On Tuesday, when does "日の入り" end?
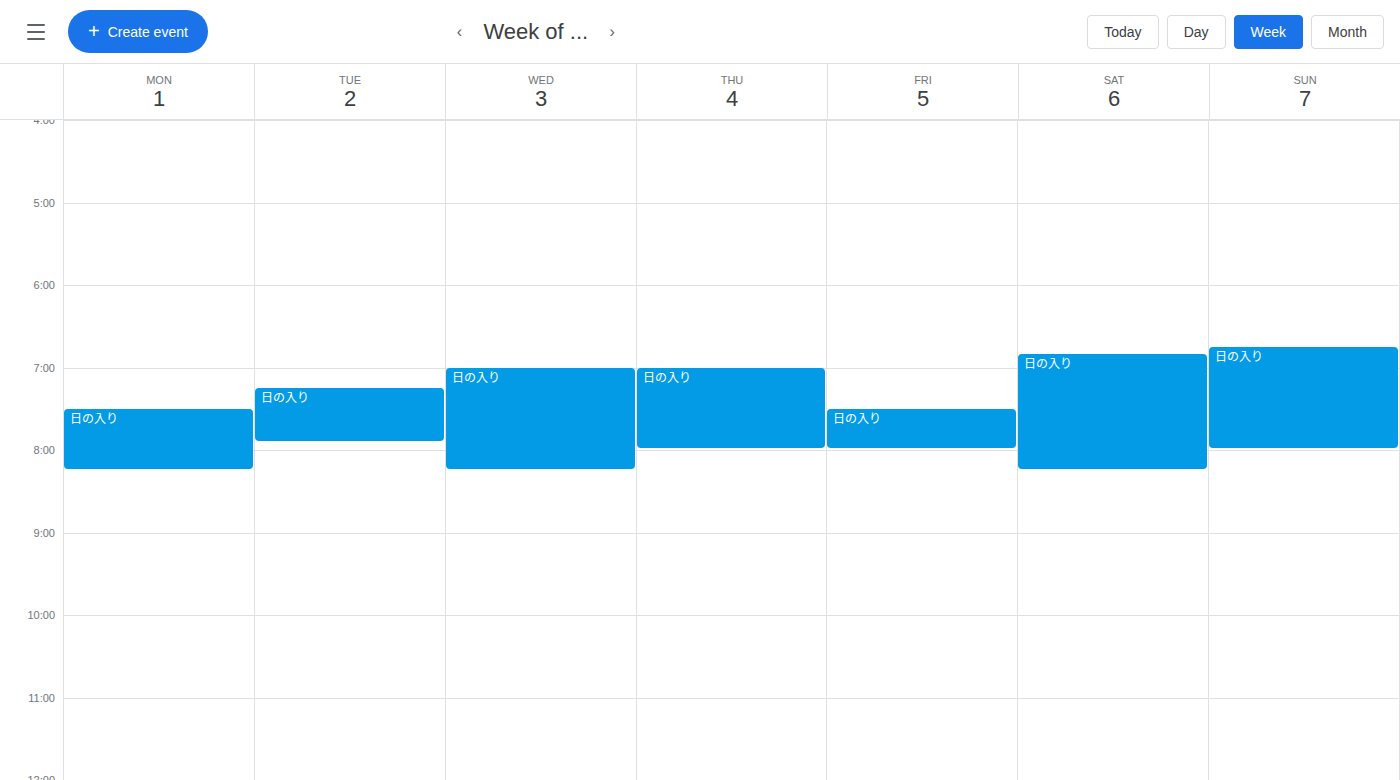
7:55 AM